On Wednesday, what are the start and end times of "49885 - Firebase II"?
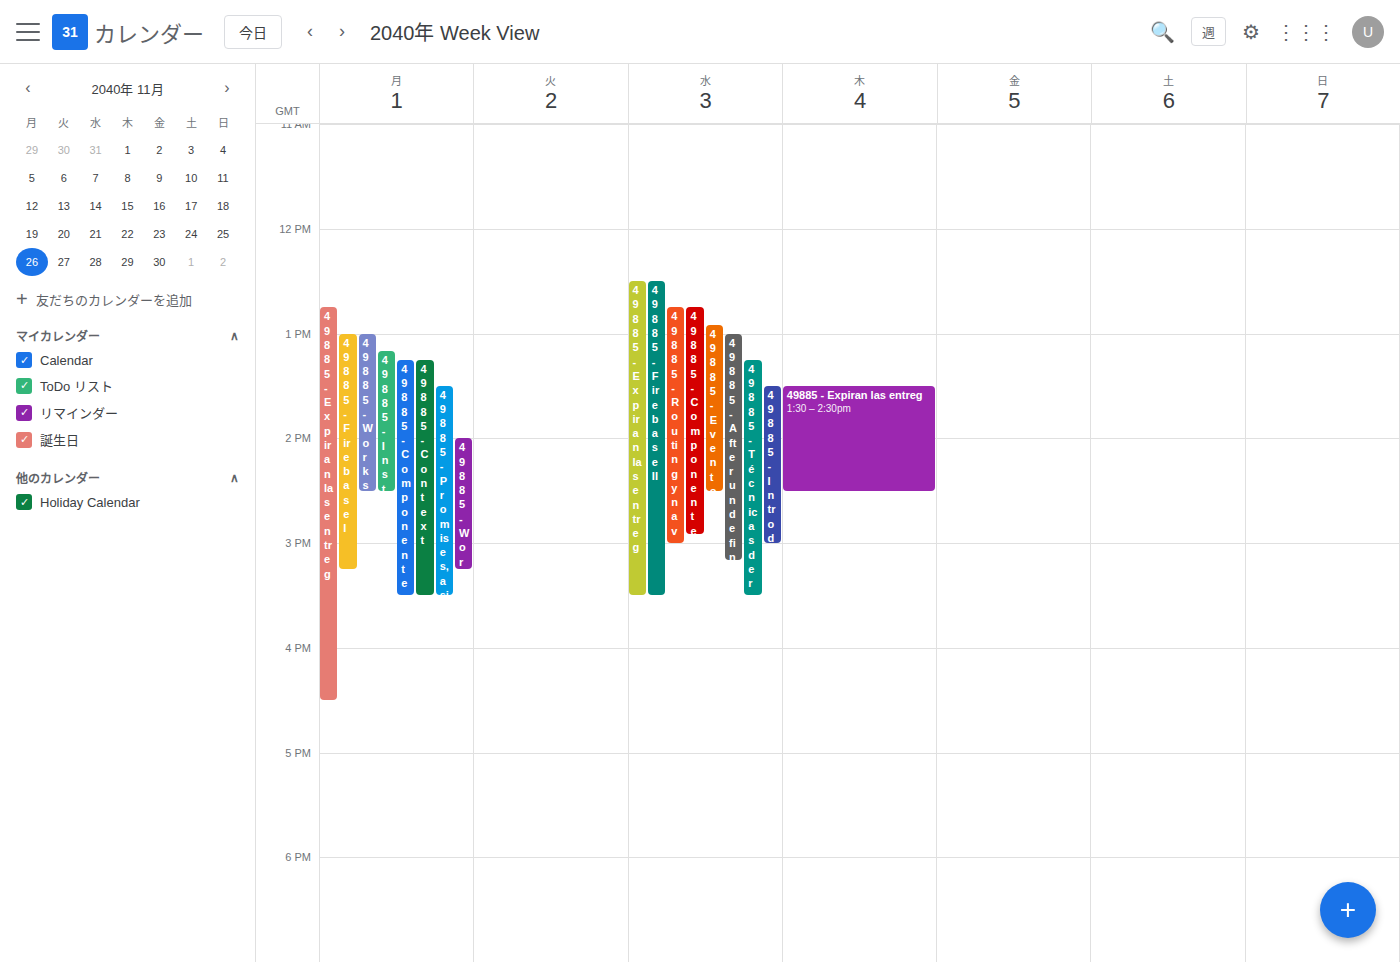
12:30 PM to 3:30 PM